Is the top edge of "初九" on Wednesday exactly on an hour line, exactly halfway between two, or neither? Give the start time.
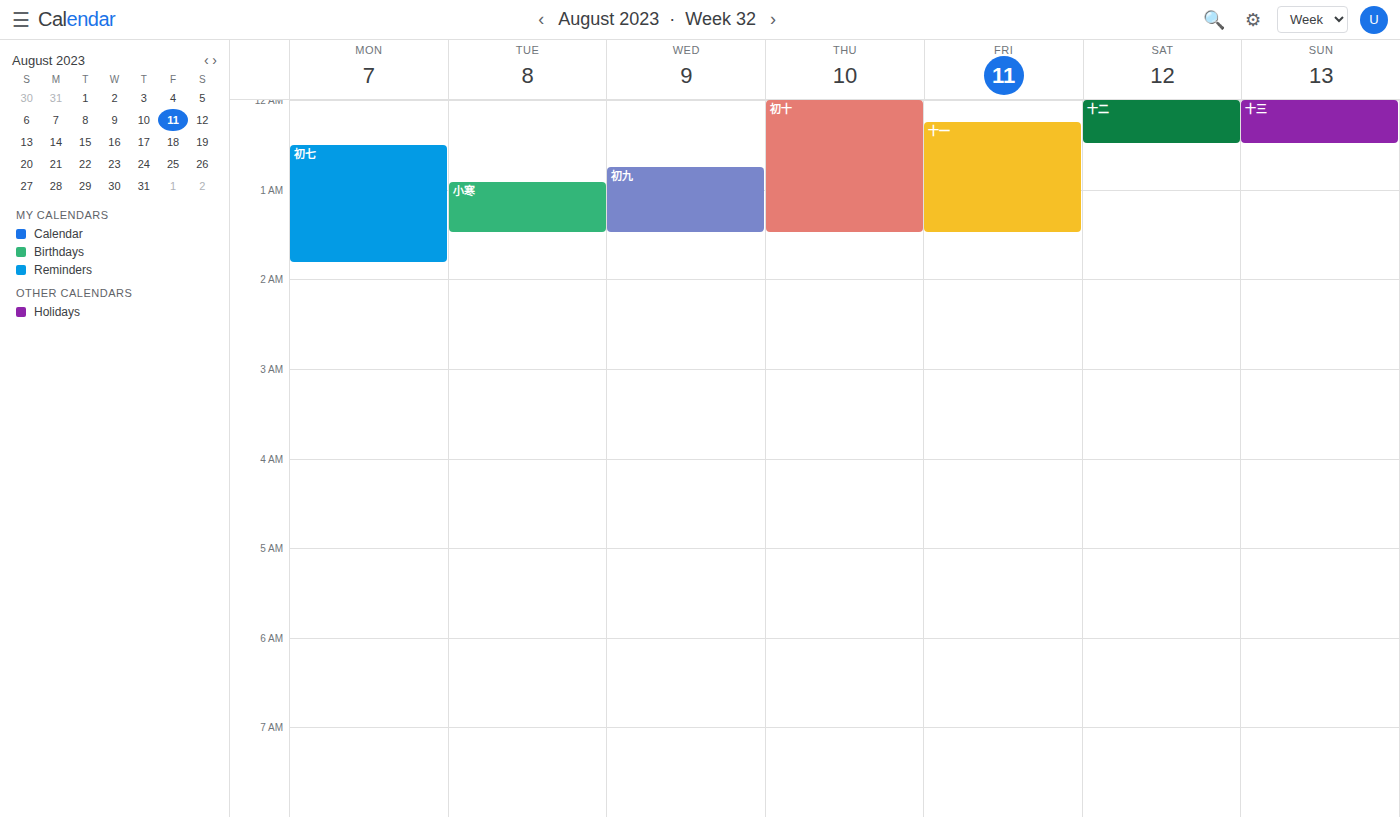
12:45 AM -- neither: three quarters of the way from the 12 AM line to the 1 AM line.